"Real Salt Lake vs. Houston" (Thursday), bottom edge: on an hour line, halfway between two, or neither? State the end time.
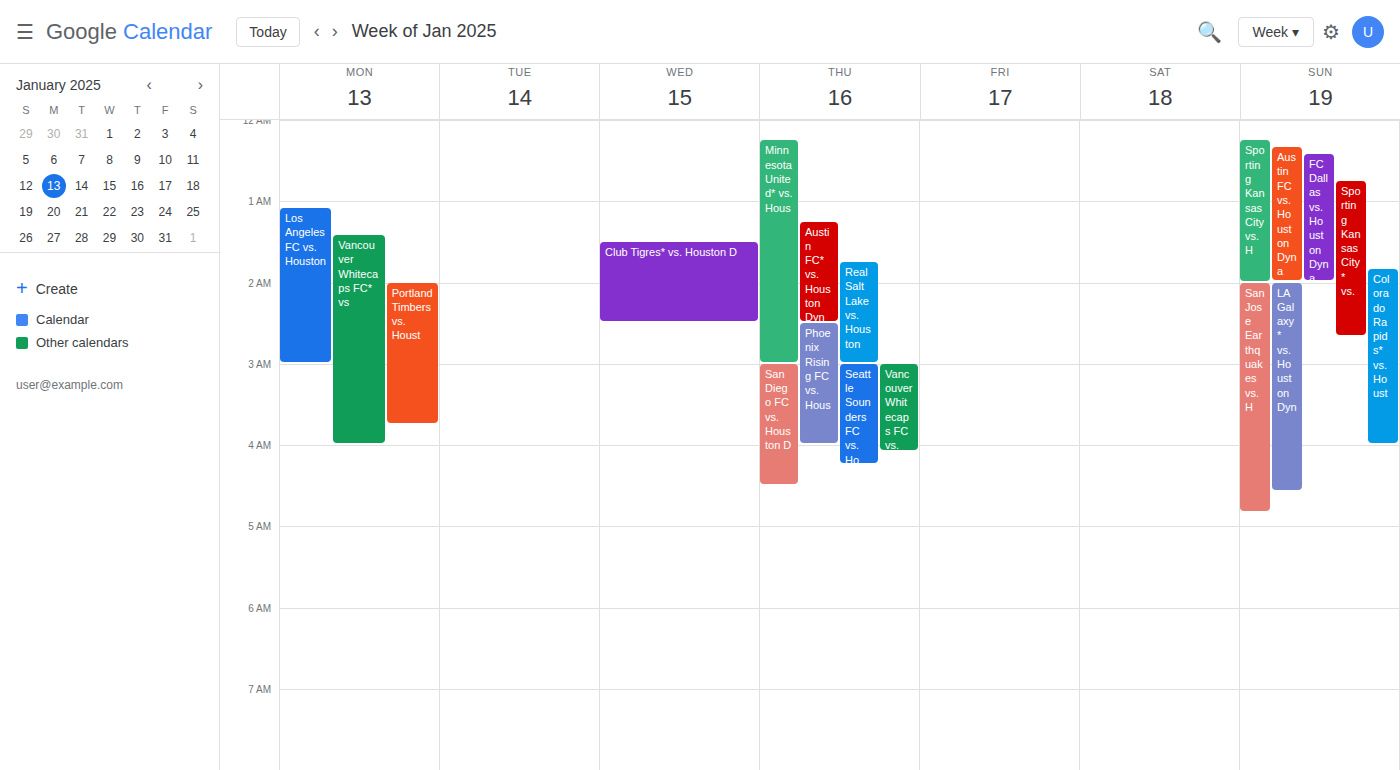
3:00 AM -- exactly on the 3 AM line.